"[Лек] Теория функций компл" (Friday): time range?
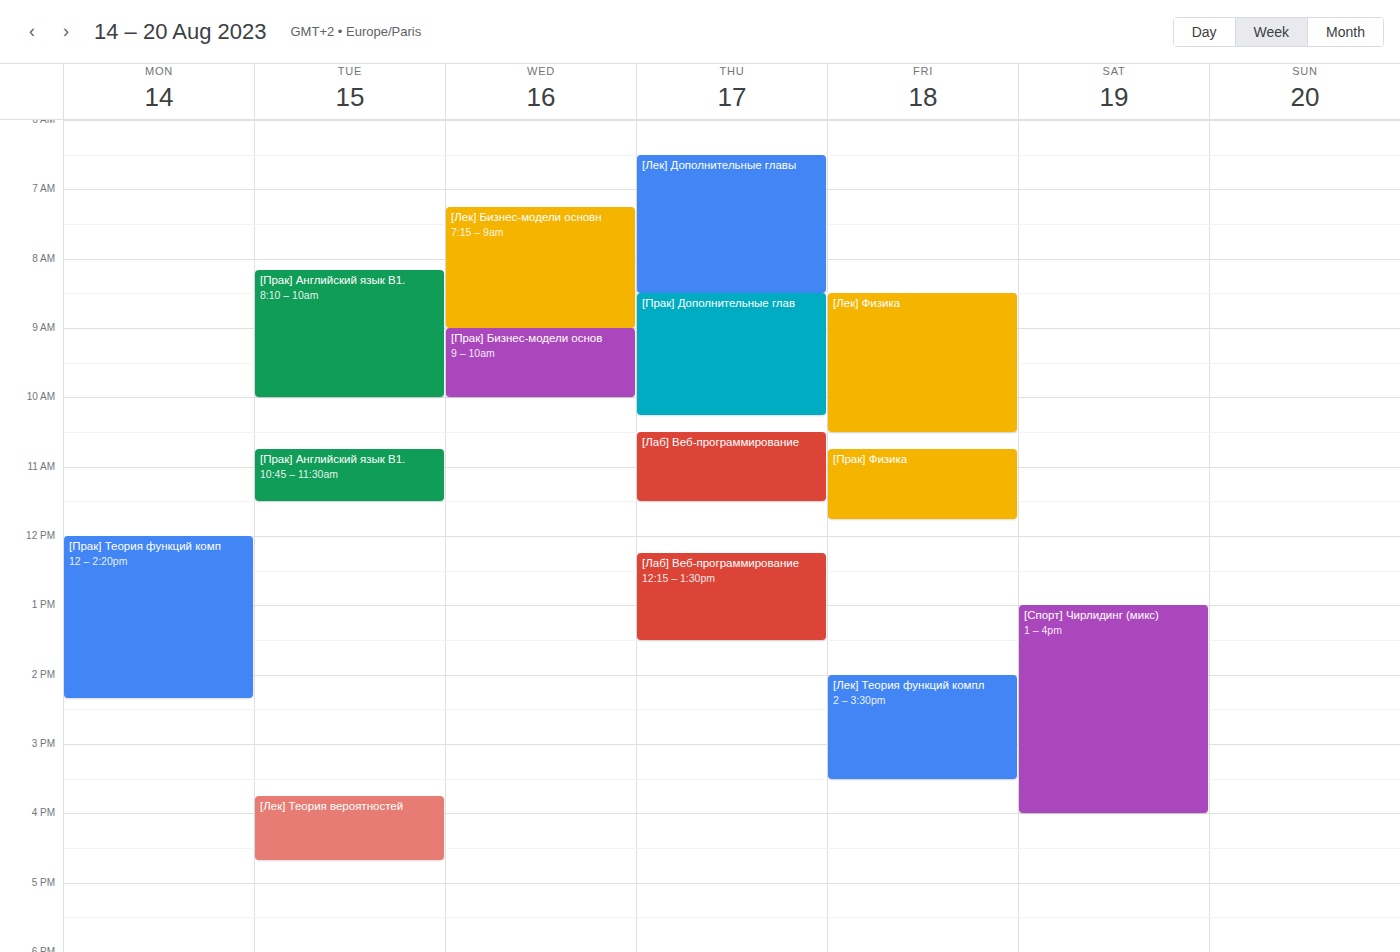
2:00 PM to 3:30 PM